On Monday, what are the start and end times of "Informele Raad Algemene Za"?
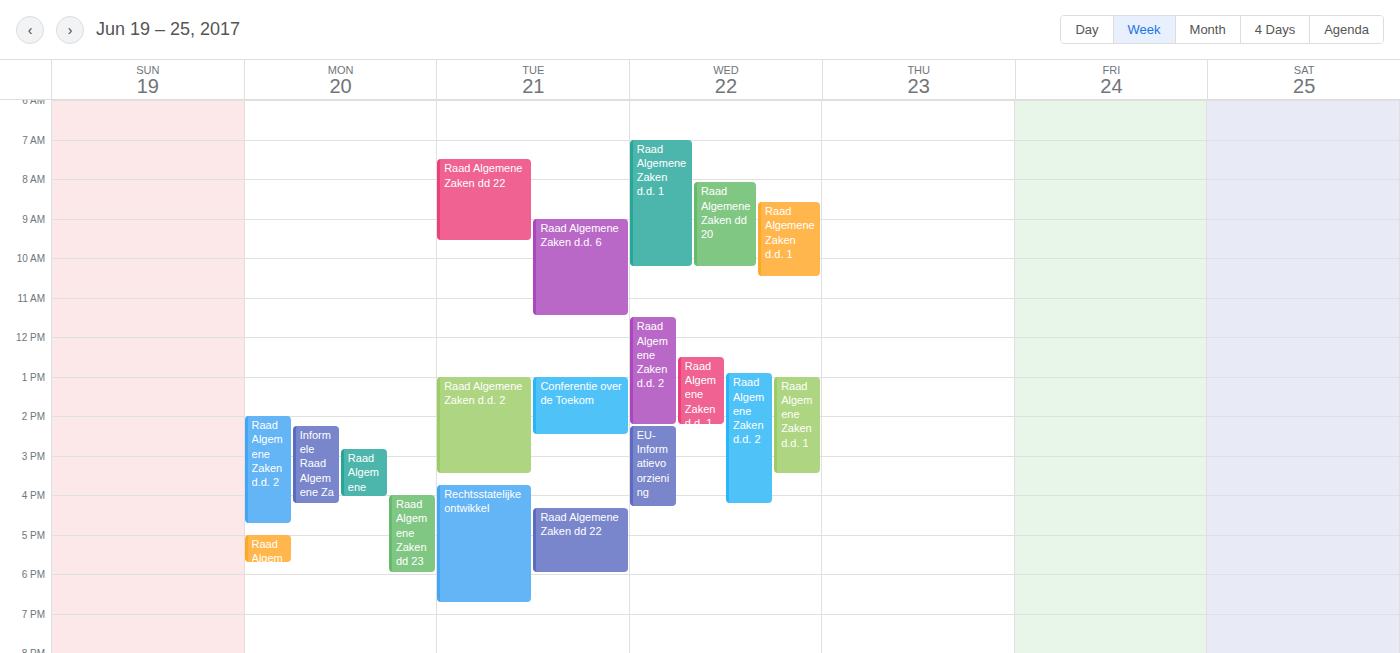
2:15 PM to 4:15 PM